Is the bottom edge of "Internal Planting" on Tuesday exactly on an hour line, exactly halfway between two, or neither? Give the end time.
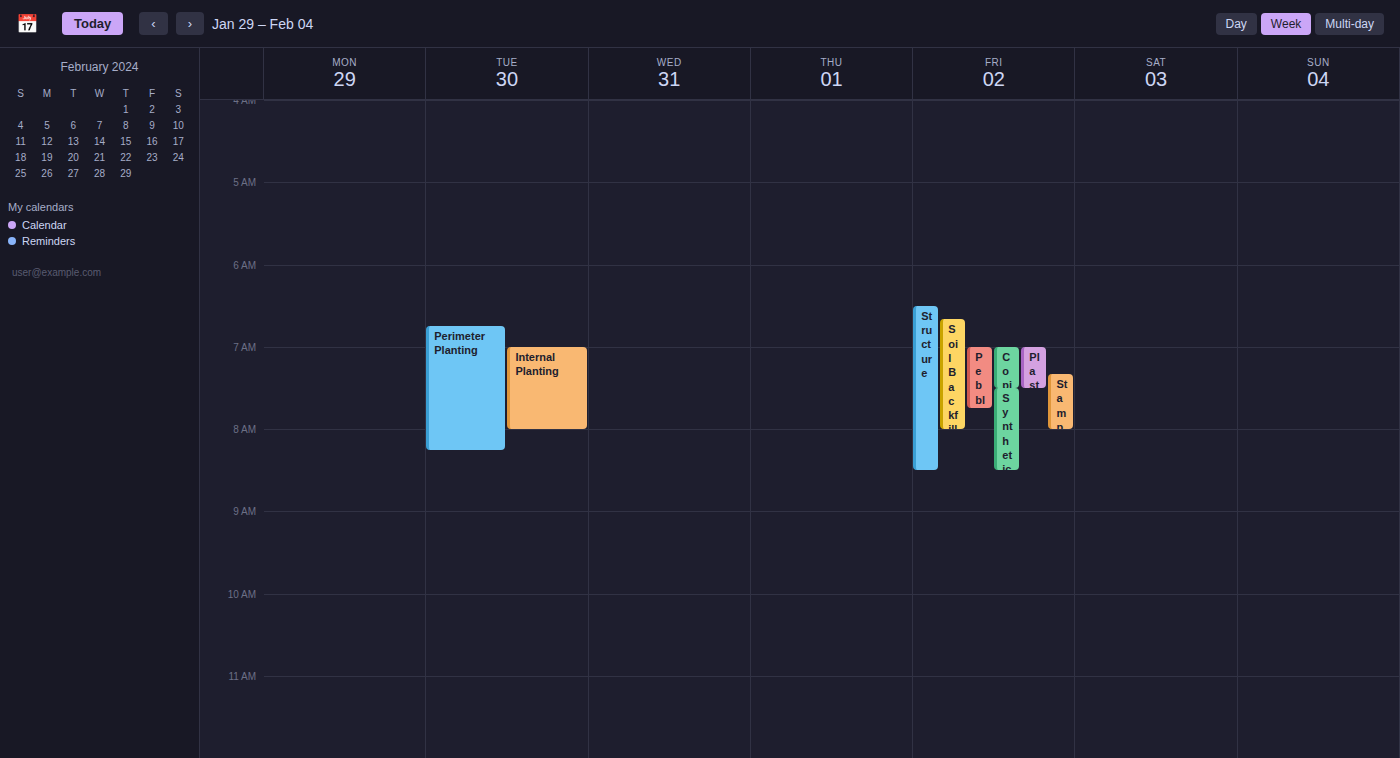
8:00 AM -- exactly on the 8 AM line.